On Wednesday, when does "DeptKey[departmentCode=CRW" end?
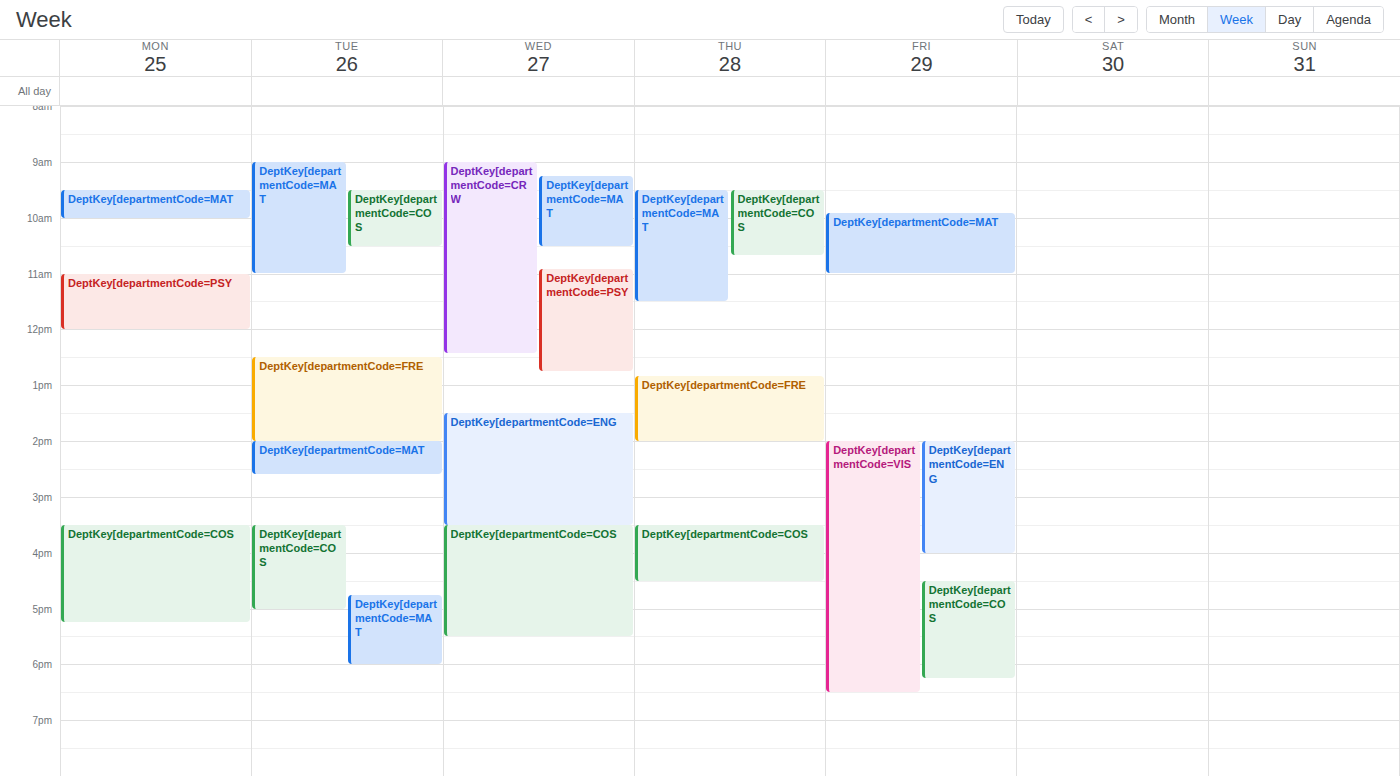
12:25 PM